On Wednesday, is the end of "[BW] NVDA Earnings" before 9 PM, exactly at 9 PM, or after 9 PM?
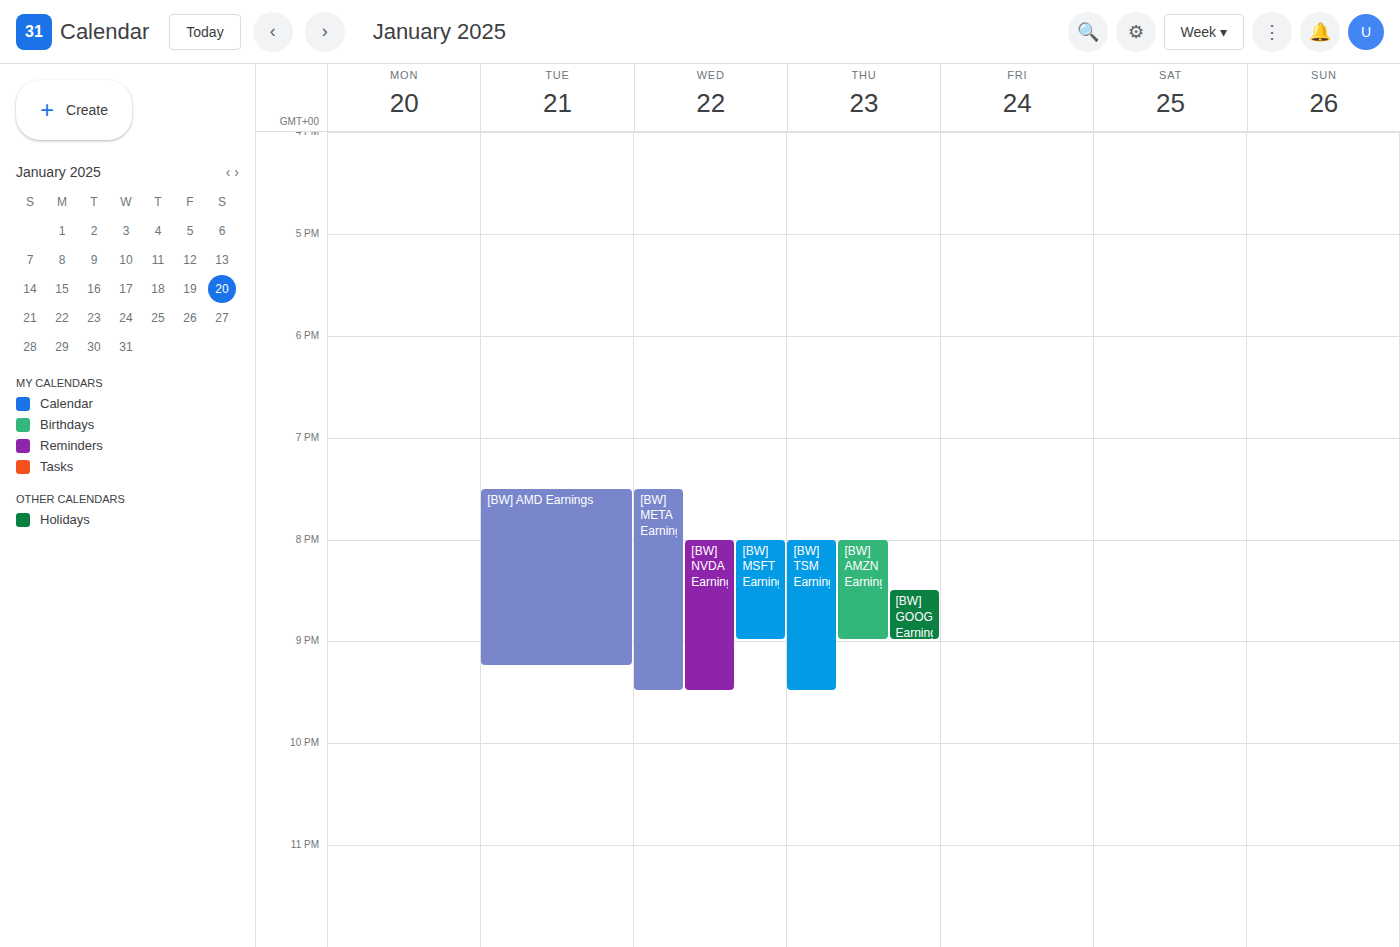
9:30 PM -- after 9 PM, 30 minutes below the 9 PM line.